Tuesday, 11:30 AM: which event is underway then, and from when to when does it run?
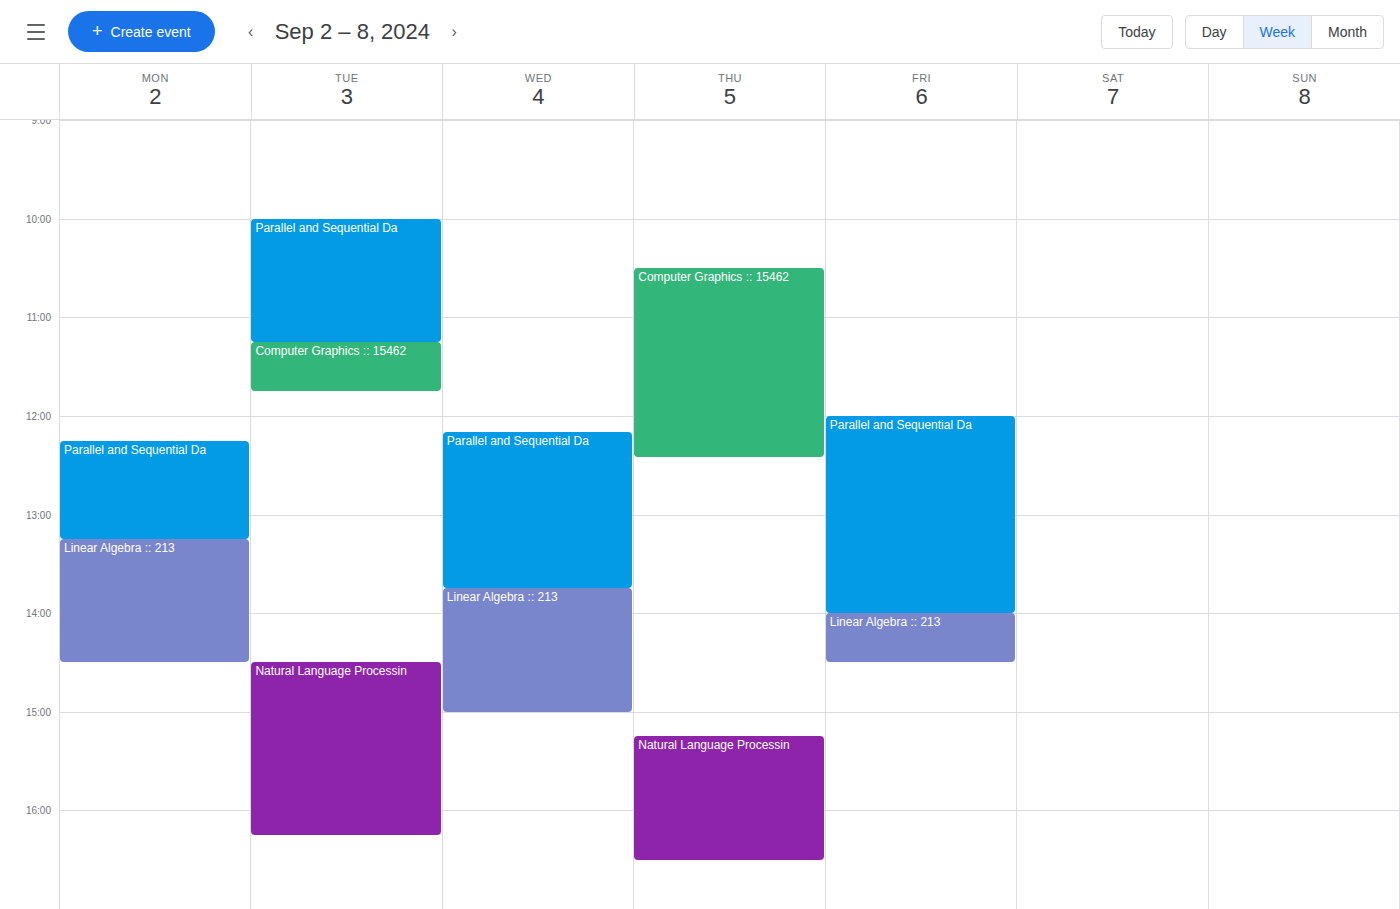
"Computer Graphics :: 15462", 11:15 AM to 11:45 AM